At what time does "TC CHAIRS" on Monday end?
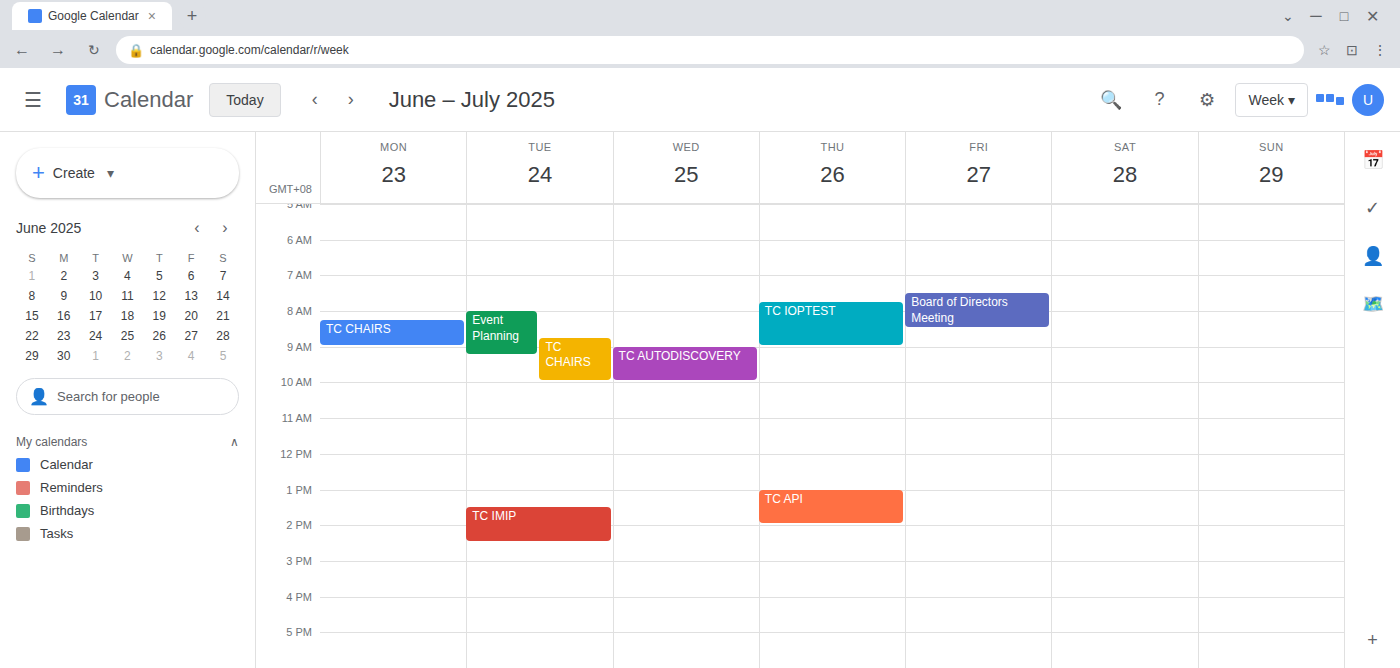
9:00 AM